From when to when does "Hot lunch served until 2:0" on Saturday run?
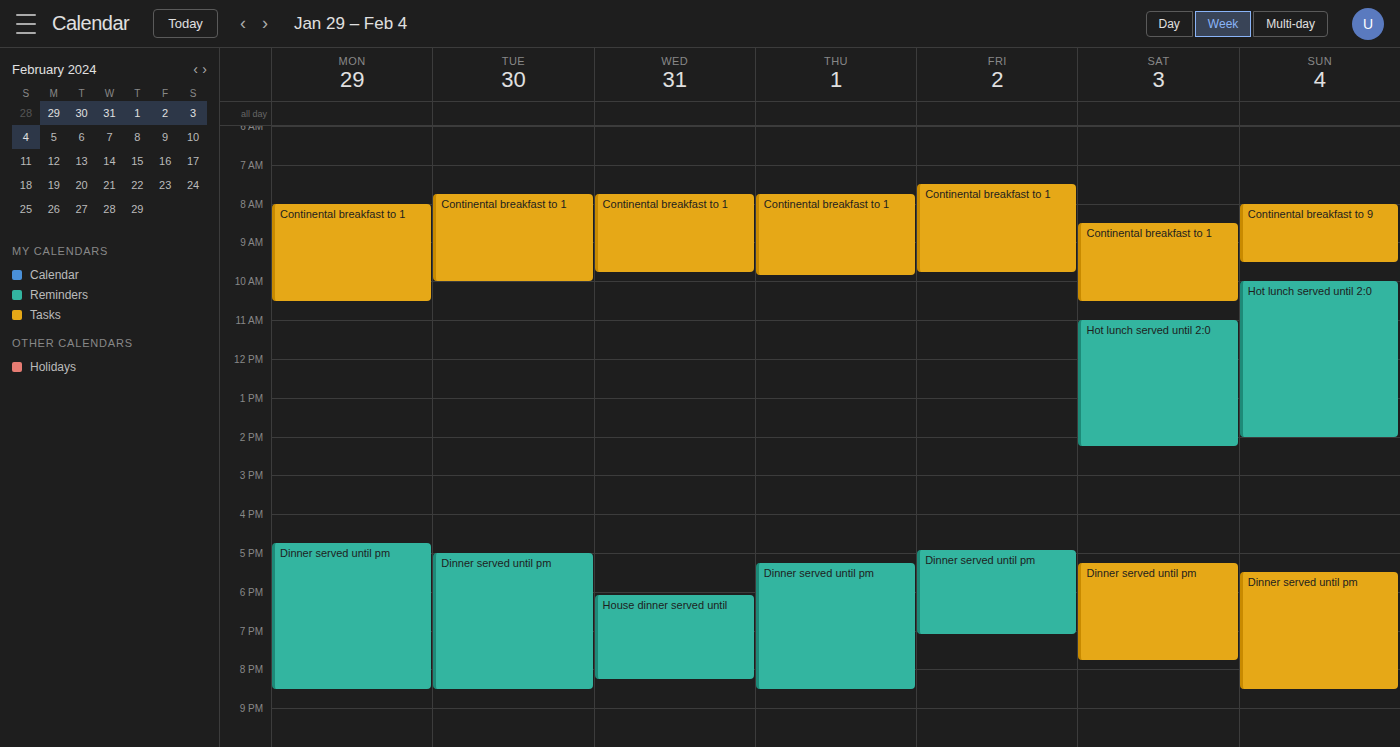
11:00 AM to 2:15 PM